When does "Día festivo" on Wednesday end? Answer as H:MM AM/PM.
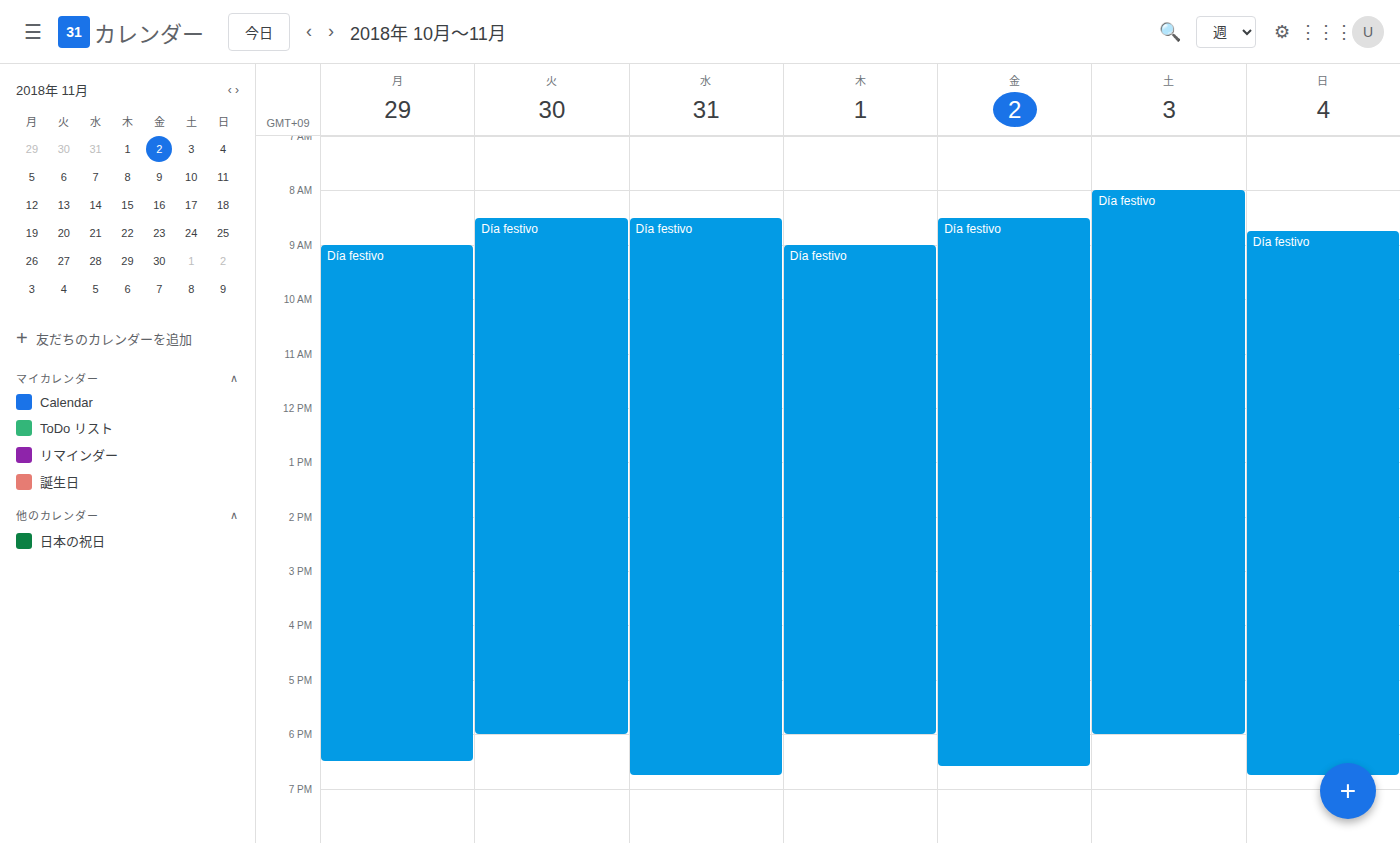
6:45 PM